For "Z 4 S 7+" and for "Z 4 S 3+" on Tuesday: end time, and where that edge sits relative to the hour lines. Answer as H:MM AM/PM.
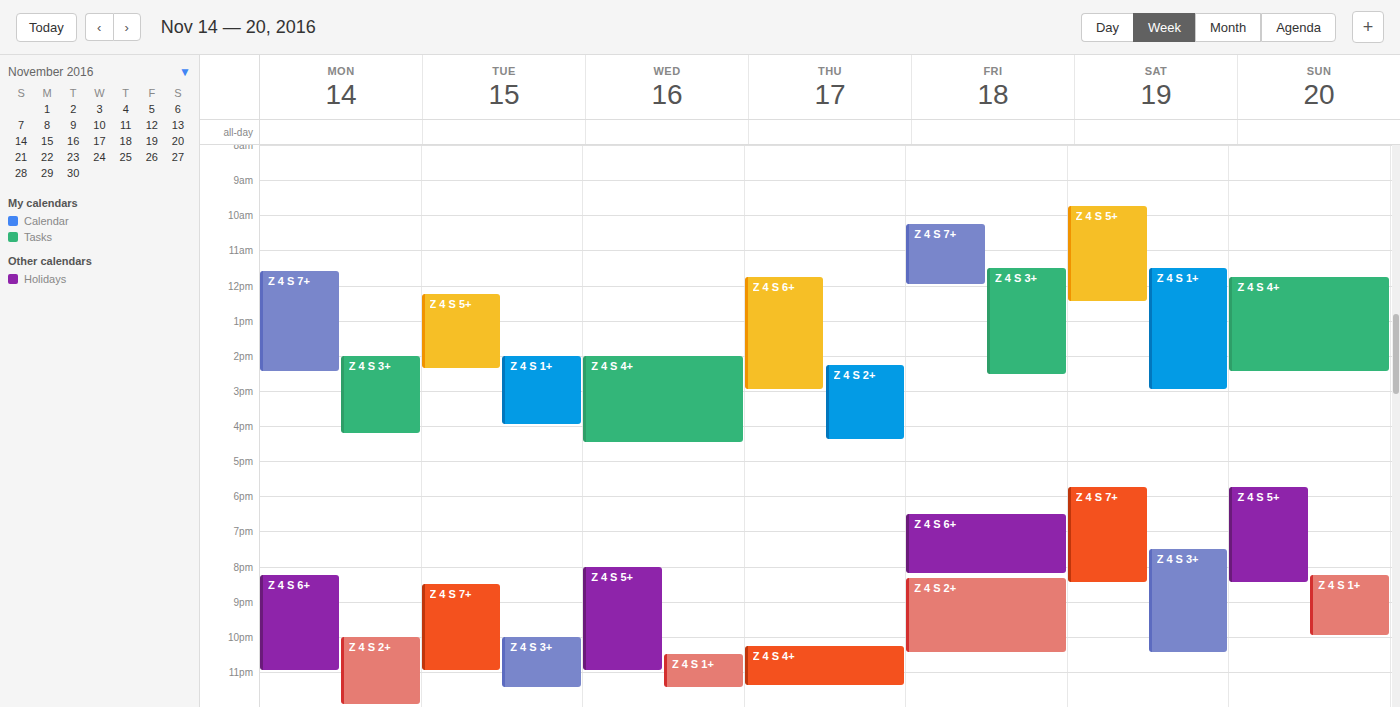
"Z 4 S 7+": 11:00 PM, exactly on the 11 PM line. "Z 4 S 3+": 11:30 PM, halfway between the 11 PM and 12 AM lines.